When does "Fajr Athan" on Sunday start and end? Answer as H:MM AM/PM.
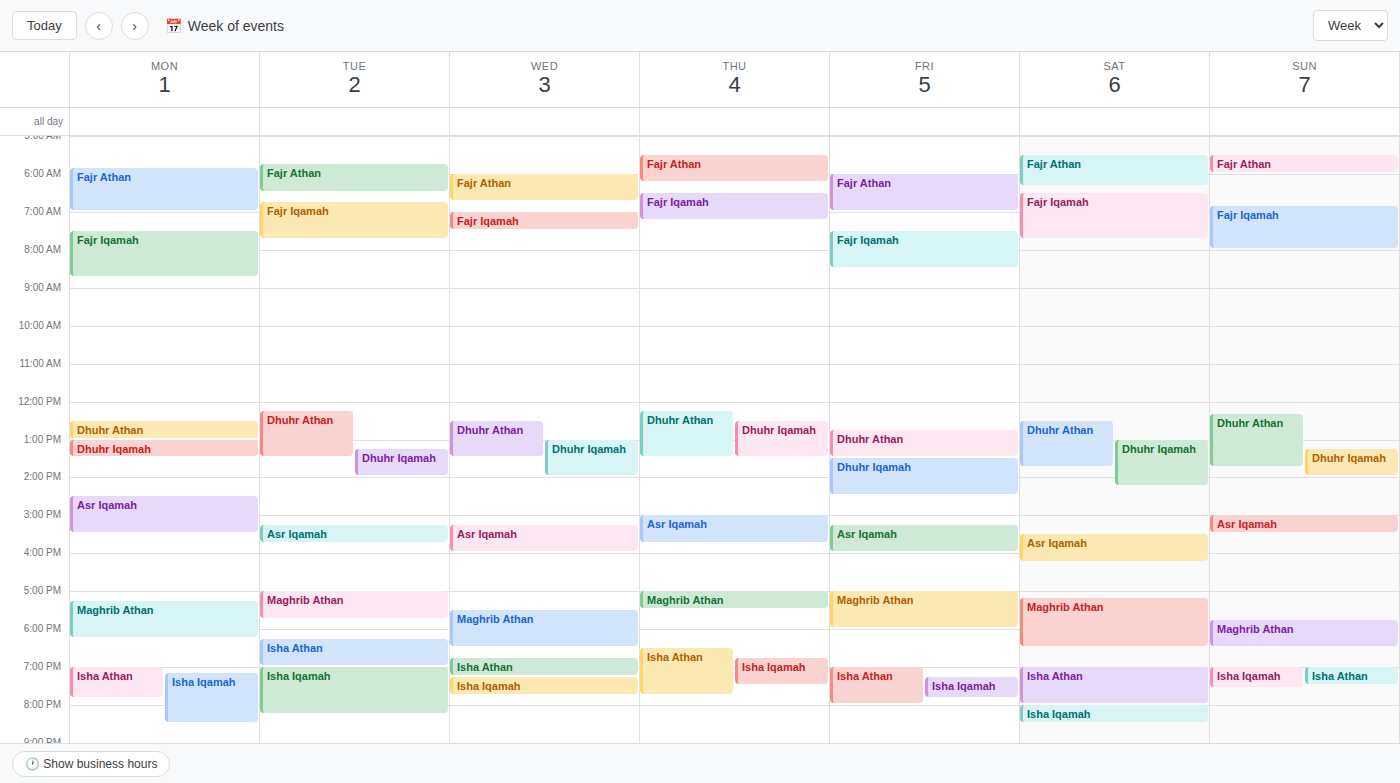
5:30 AM to 6:00 AM